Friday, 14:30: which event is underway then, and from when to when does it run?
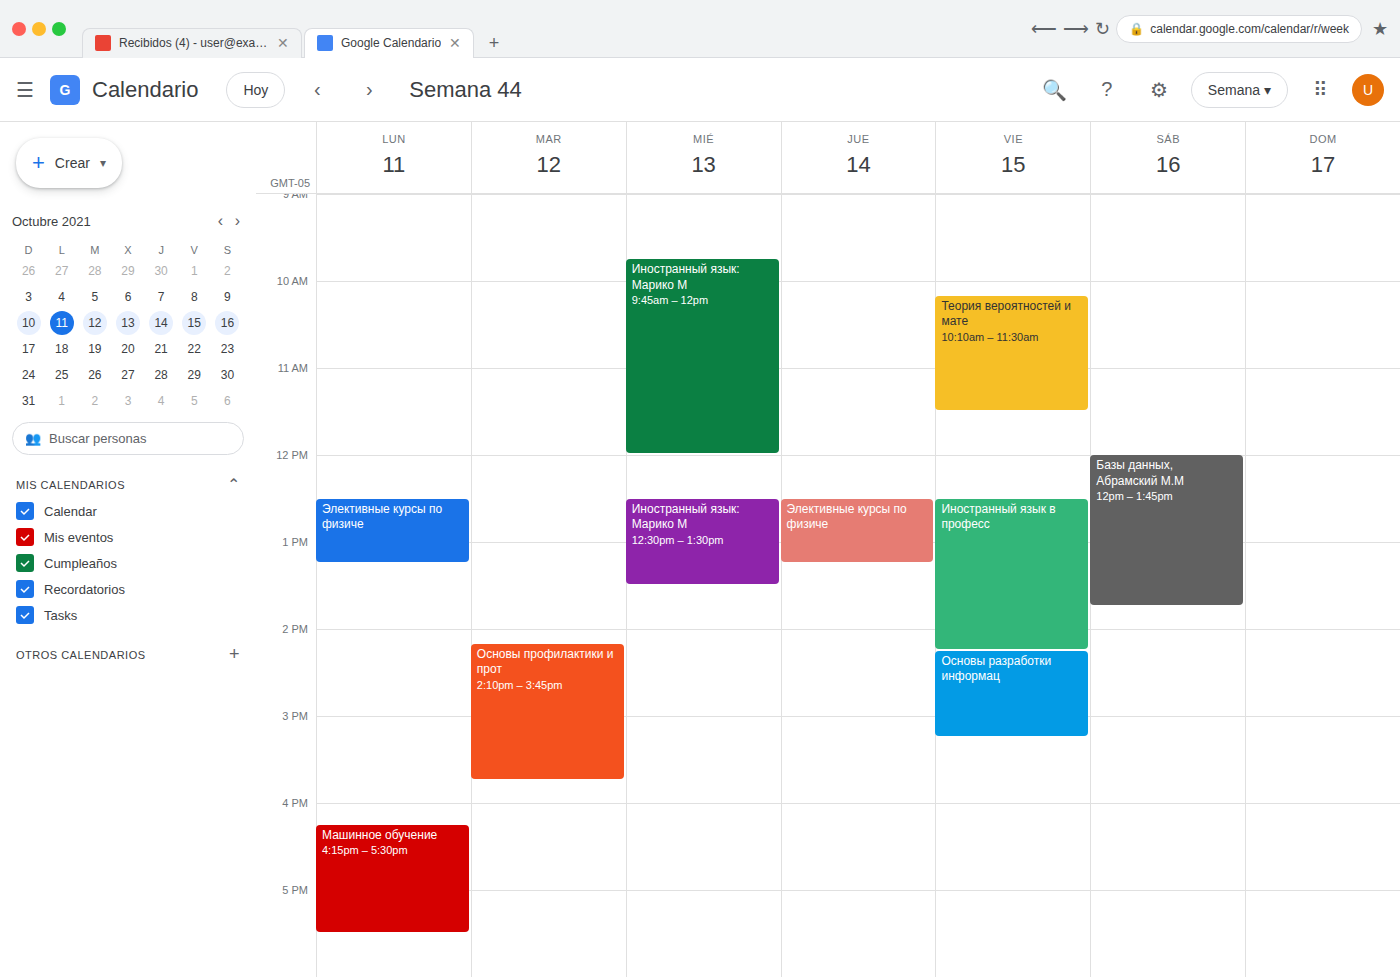
"Основы разработки информац", 14:15 to 15:15